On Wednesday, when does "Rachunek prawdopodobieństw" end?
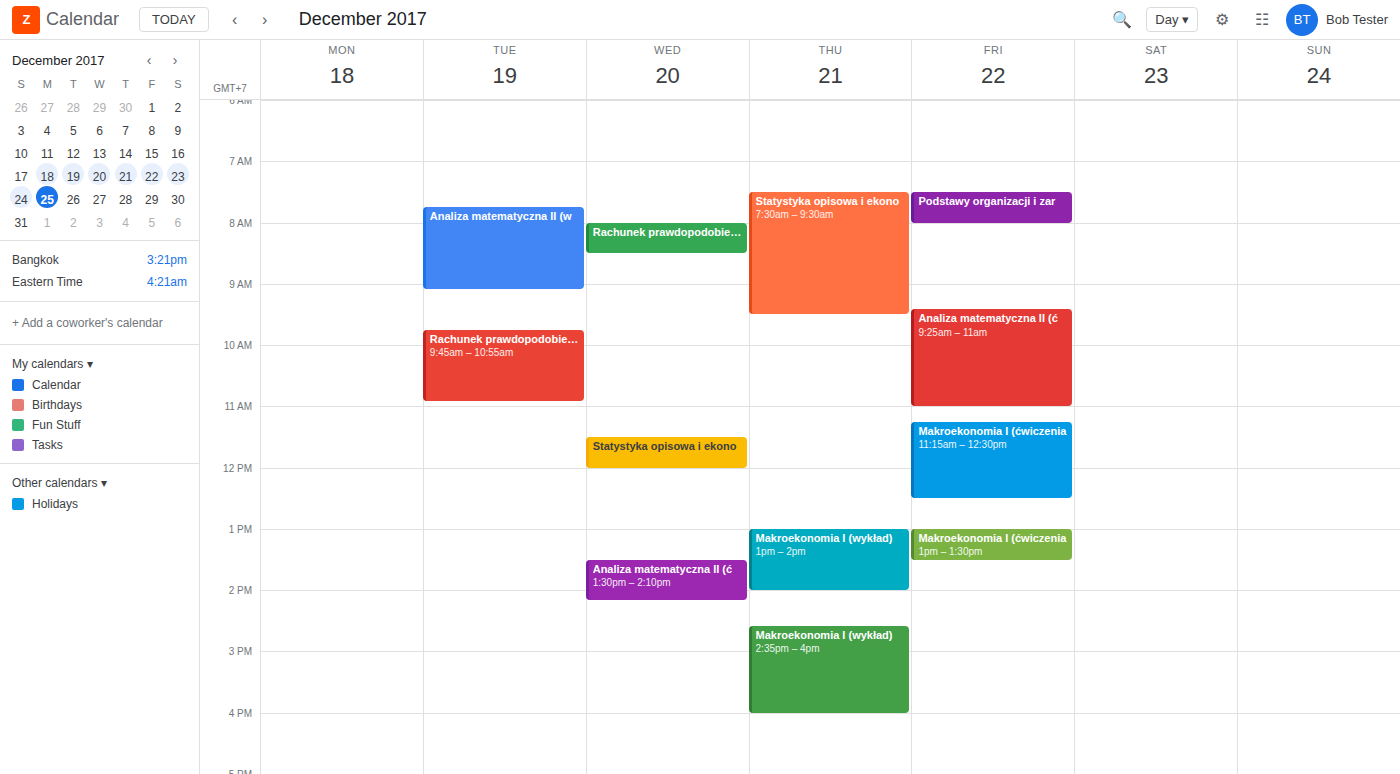
8:30 AM